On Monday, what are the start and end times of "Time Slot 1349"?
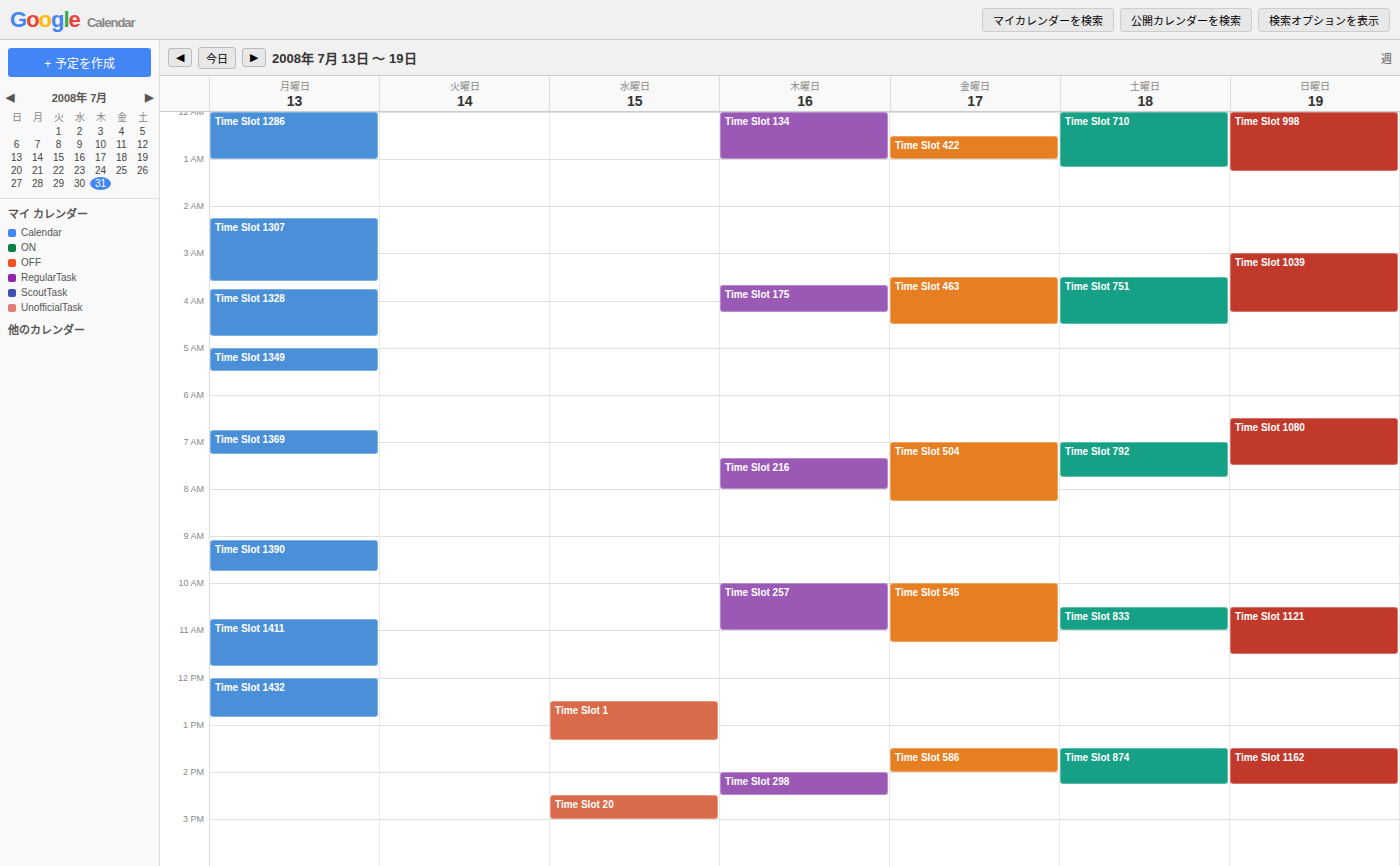
5:00 AM to 5:30 AM